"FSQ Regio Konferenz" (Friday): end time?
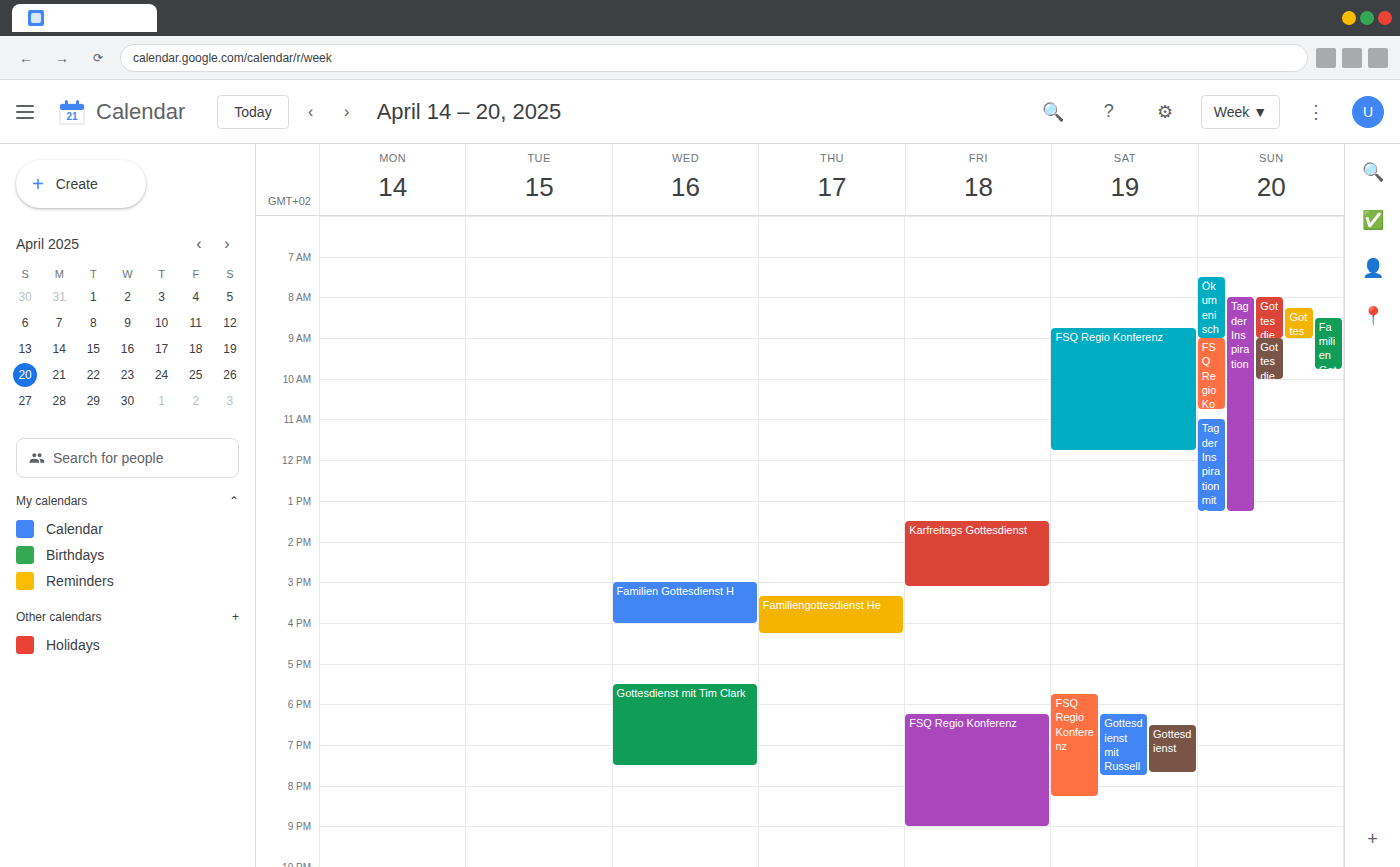
21:00